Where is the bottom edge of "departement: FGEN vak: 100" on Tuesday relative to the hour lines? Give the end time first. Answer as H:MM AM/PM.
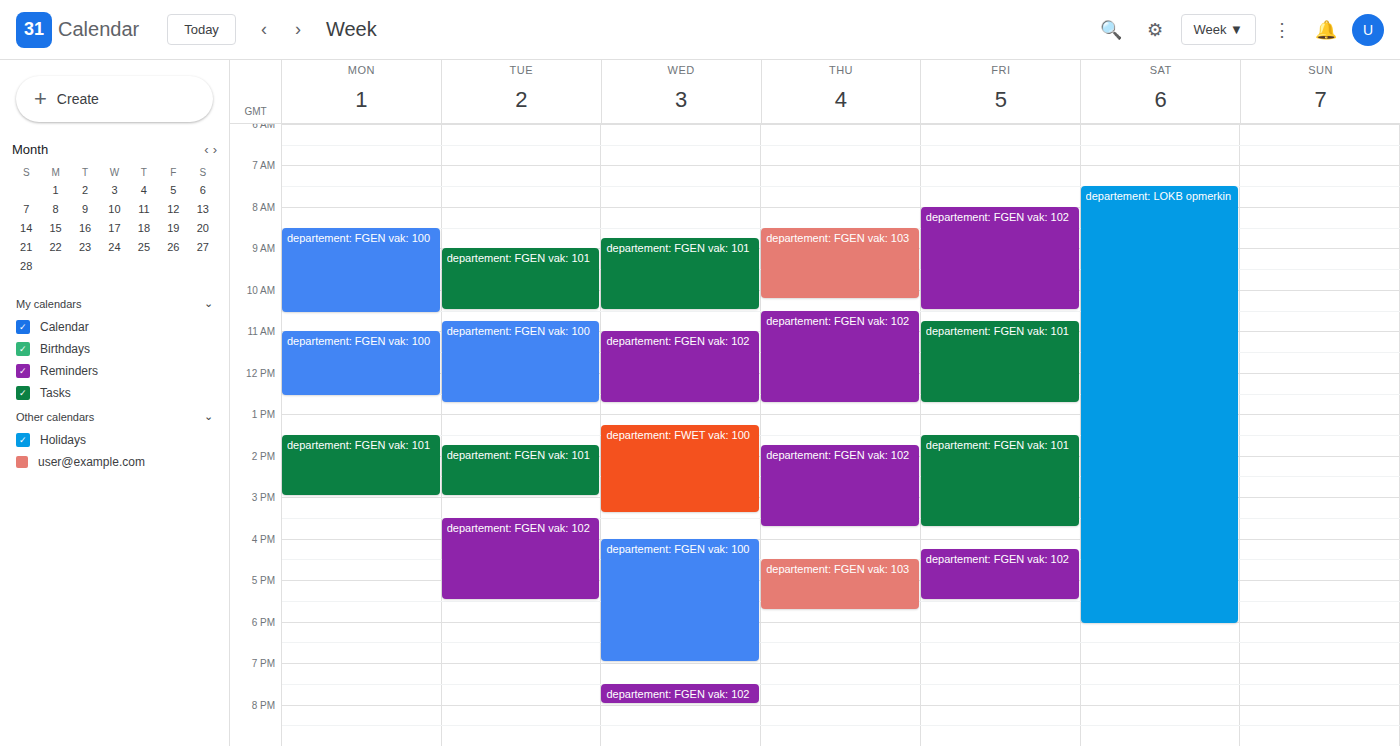
12:45 PM -- neither: three quarters of the way from the 12 PM line to the 1 PM line.